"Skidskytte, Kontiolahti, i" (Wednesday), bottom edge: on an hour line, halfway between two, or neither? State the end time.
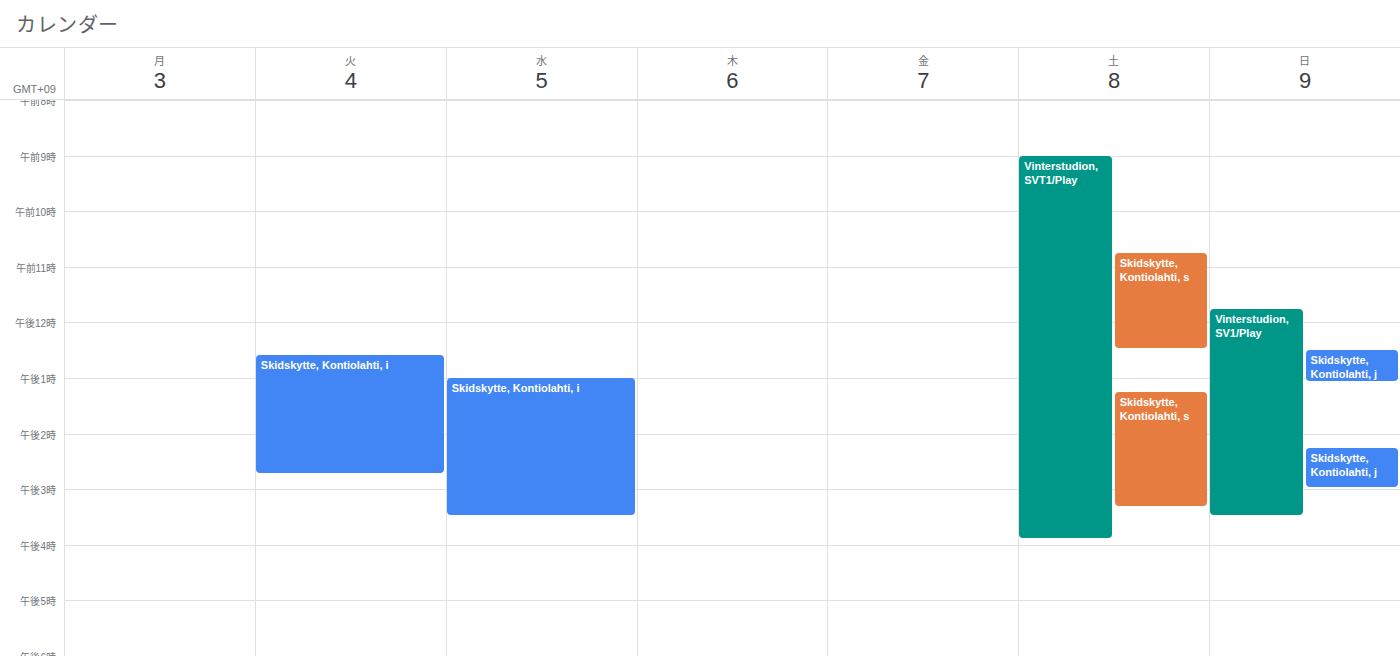
3:30 PM -- halfway between the 3 PM and 4 PM lines.